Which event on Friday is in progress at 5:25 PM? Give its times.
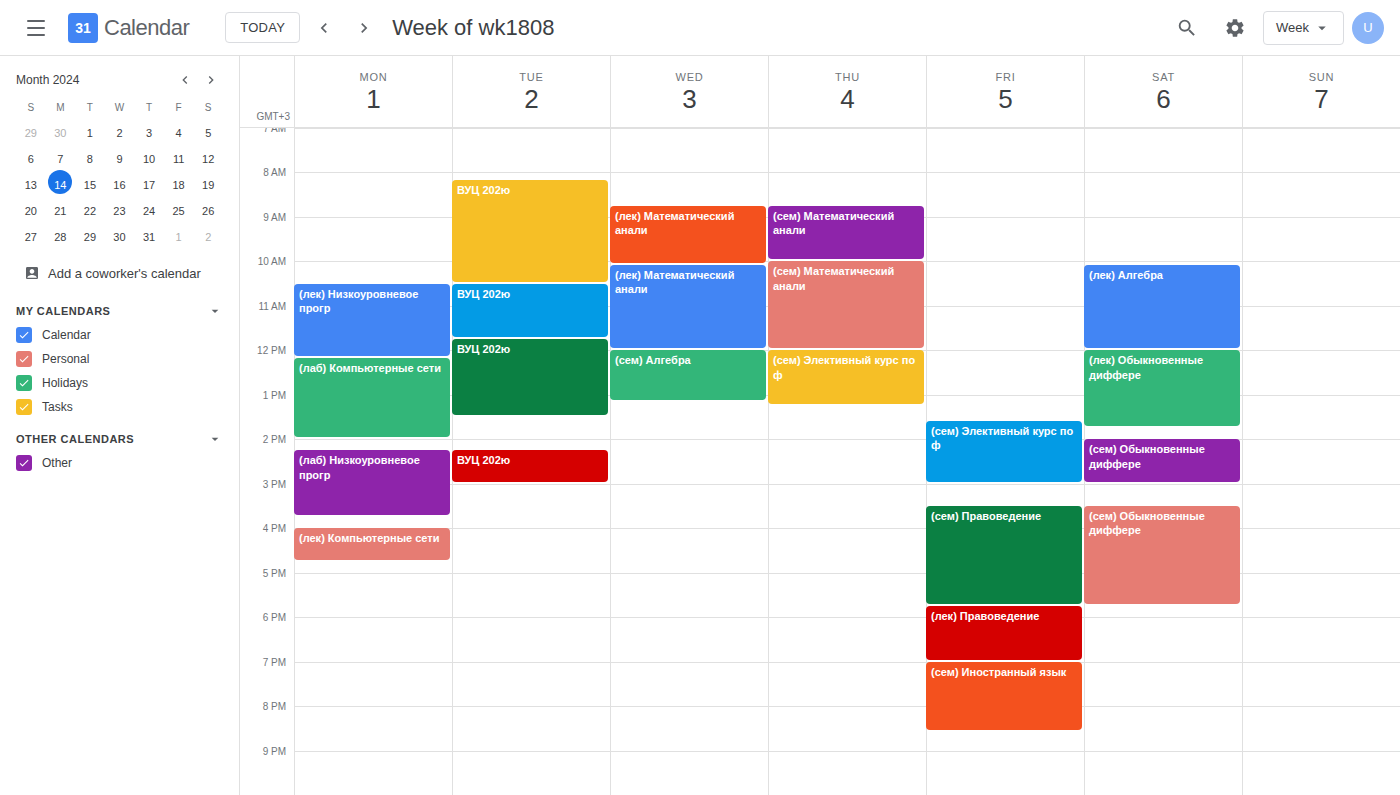
"(сем) Правоведение", 3:30 PM to 5:45 PM